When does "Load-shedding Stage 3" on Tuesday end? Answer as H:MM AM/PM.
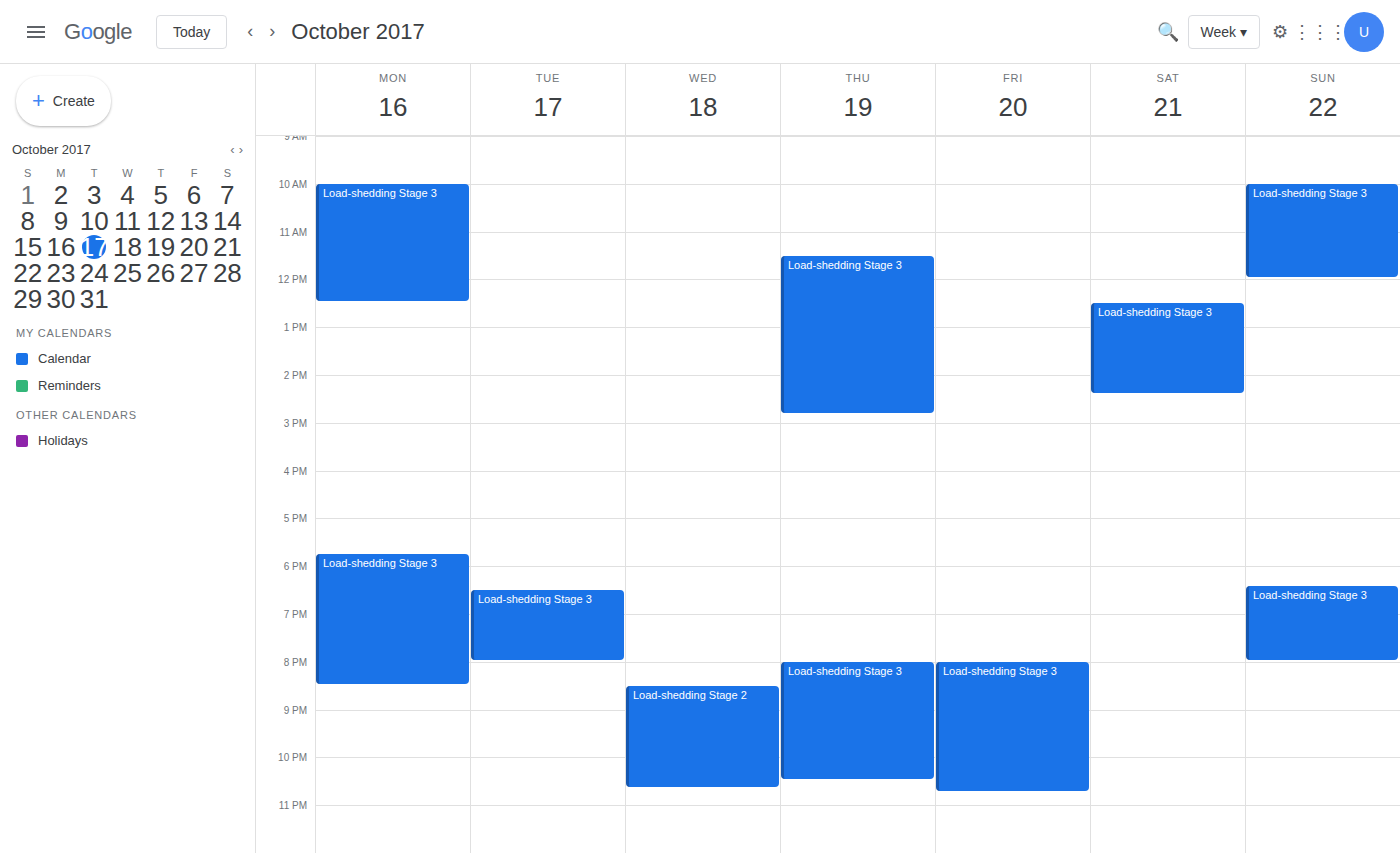
8:00 PM